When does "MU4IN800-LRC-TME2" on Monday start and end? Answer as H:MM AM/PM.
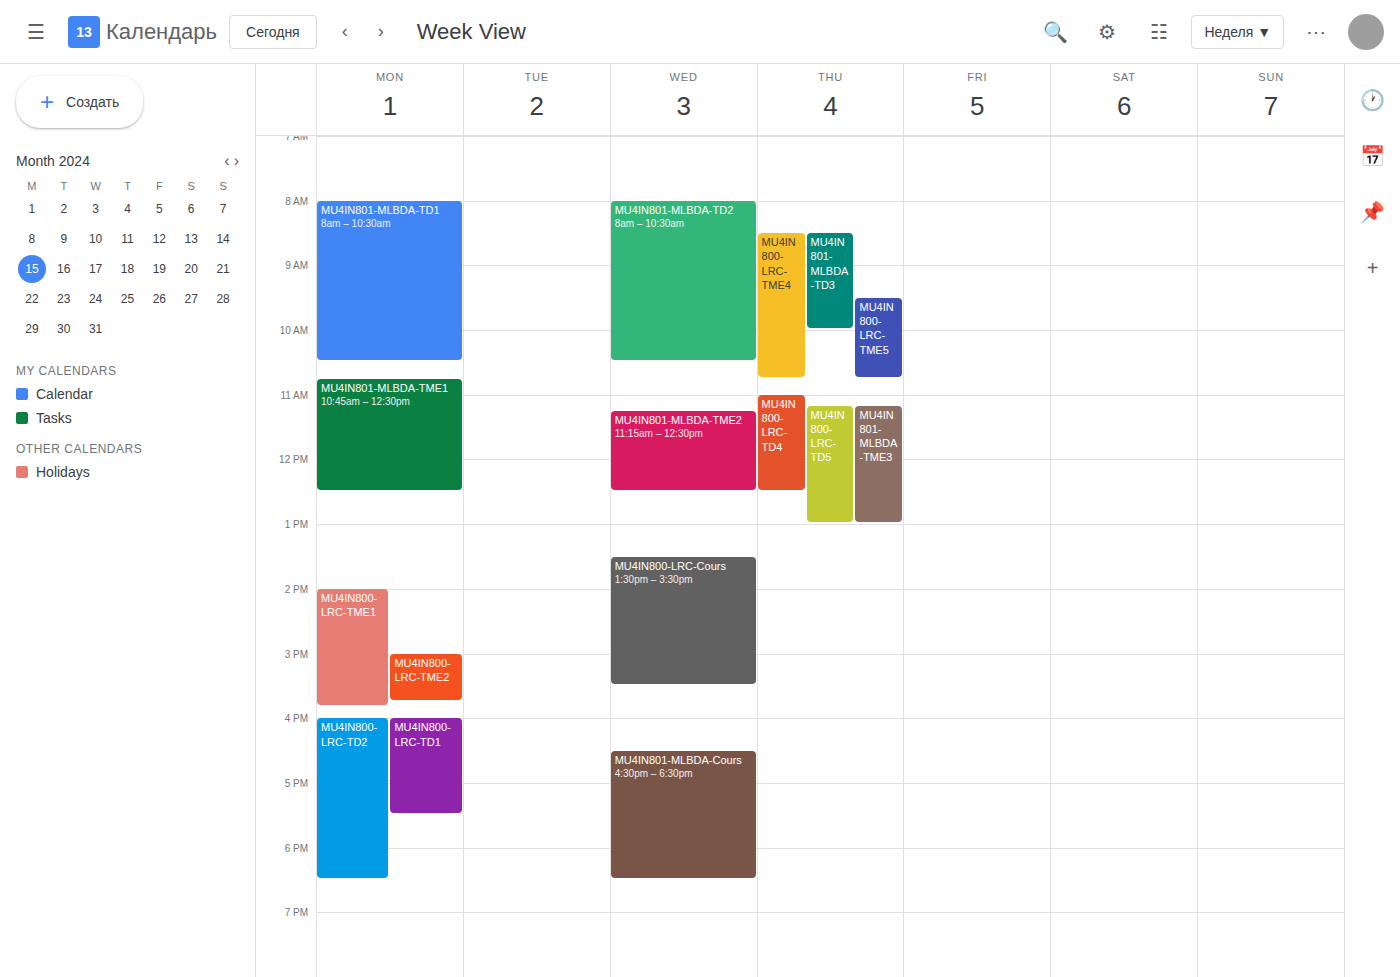
3:00 PM to 3:45 PM